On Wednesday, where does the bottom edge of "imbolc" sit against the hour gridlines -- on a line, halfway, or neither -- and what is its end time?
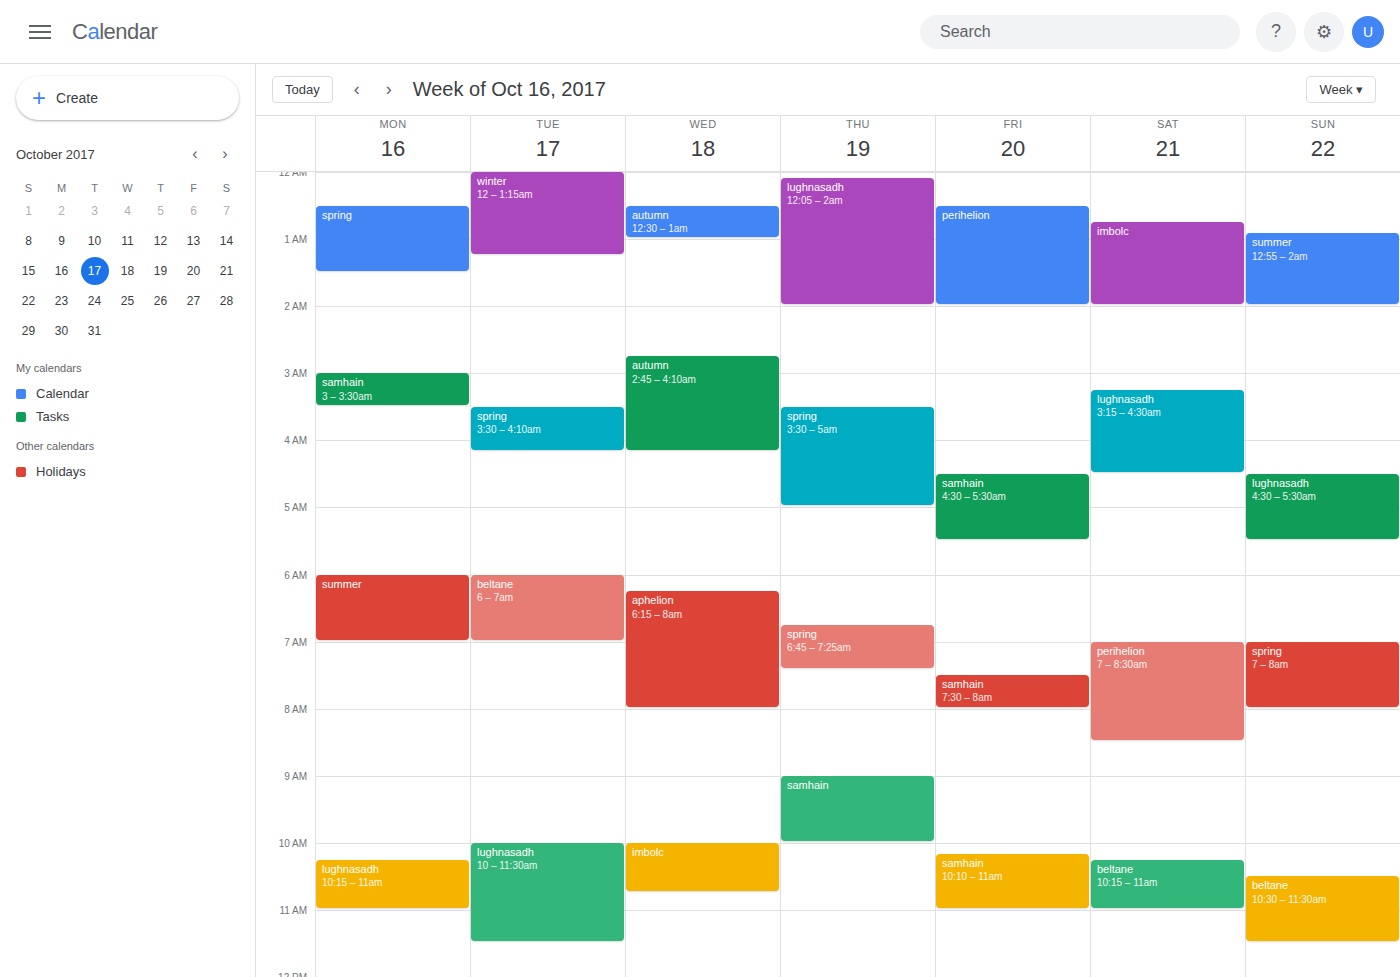
10:45 AM -- neither: three quarters of the way from the 10 AM line to the 11 AM line.